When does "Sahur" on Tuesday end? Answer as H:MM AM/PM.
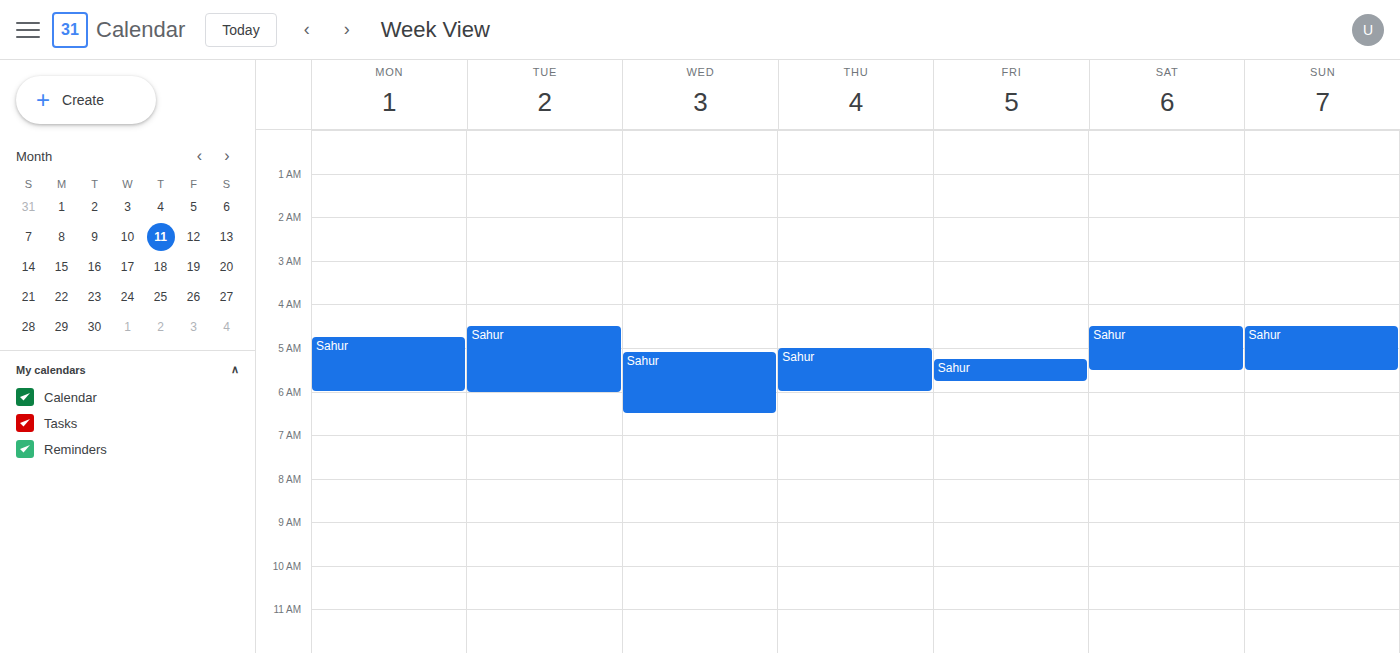
6:00 AM